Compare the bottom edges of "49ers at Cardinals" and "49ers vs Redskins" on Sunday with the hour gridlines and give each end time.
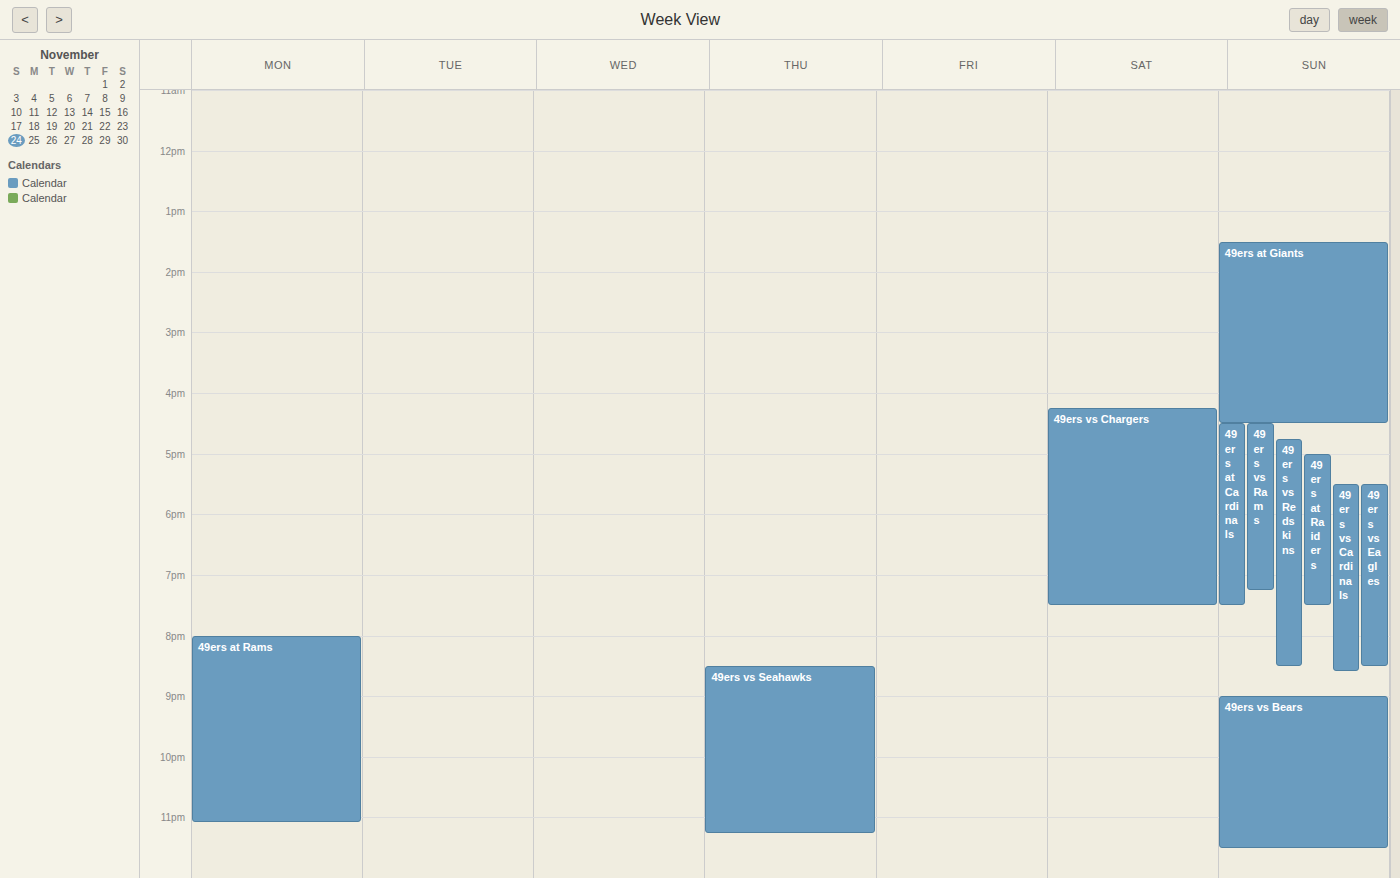
"49ers at Cardinals": 7:30 PM, halfway between the 7 PM and 8 PM lines. "49ers vs Redskins": 8:30 PM, halfway between the 8 PM and 9 PM lines.